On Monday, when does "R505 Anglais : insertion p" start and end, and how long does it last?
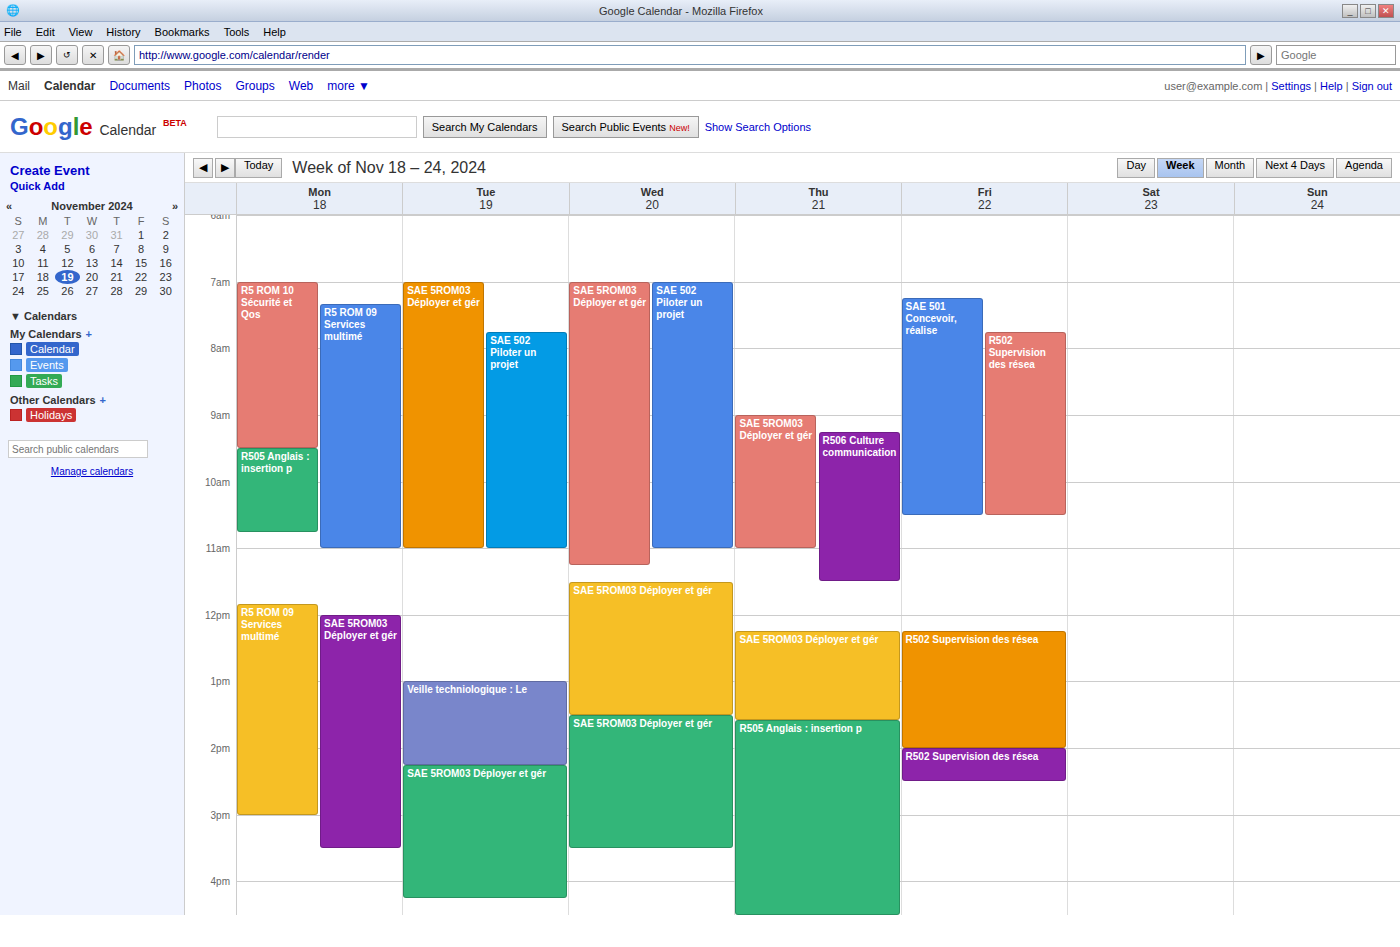
9:30 AM to 10:45 AM, 1 hour 15 minutes